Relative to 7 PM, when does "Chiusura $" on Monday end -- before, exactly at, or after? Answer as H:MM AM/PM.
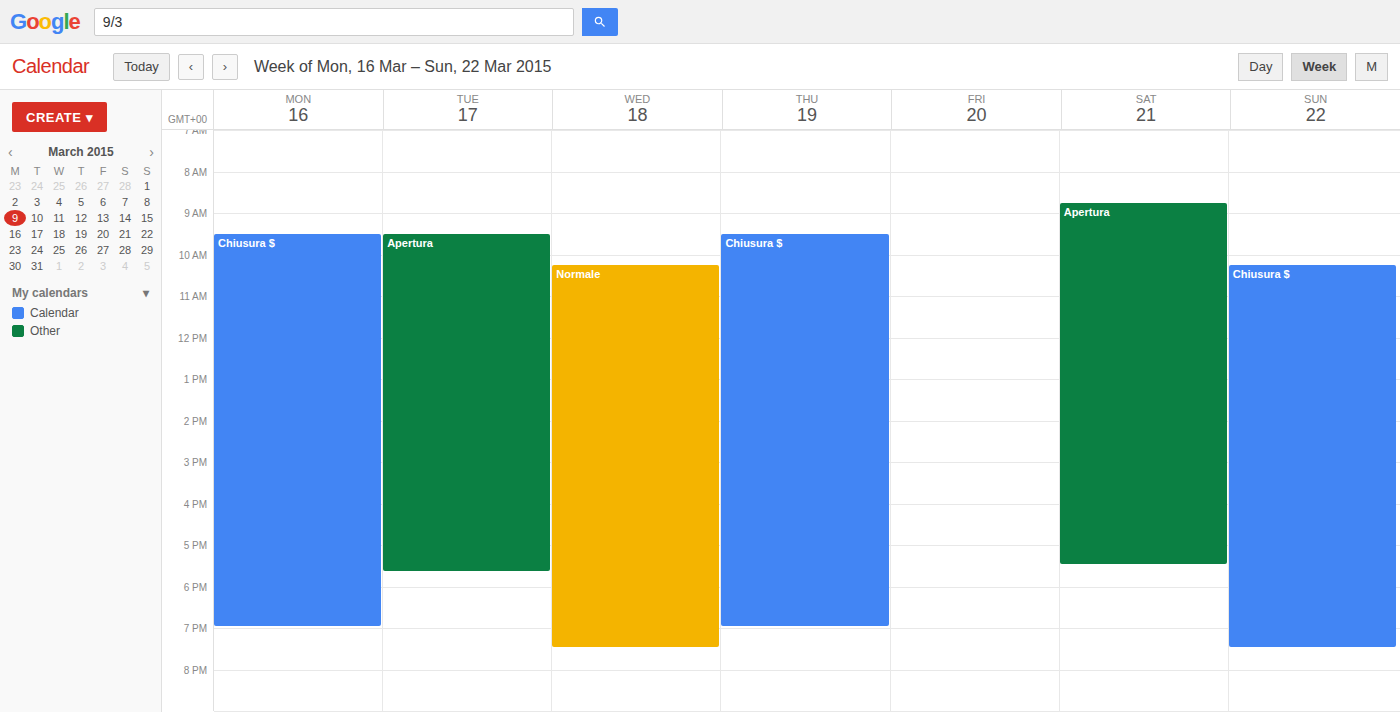
7:00 PM -- exactly at 7 PM, on the 7 PM line.